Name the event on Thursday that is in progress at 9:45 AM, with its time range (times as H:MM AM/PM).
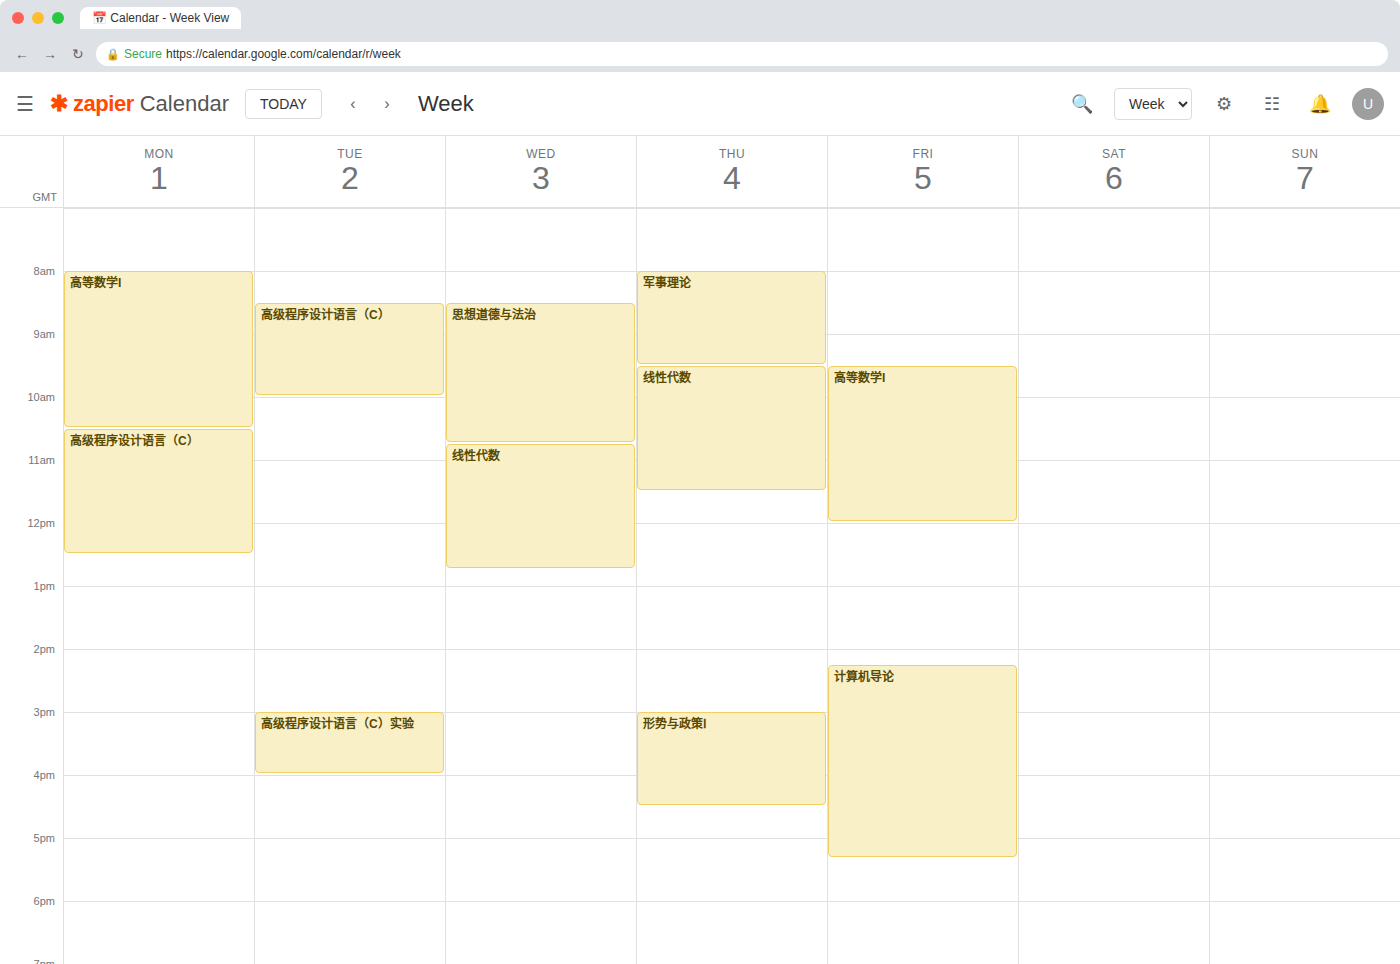
"线性代数", 9:30 AM to 11:30 AM